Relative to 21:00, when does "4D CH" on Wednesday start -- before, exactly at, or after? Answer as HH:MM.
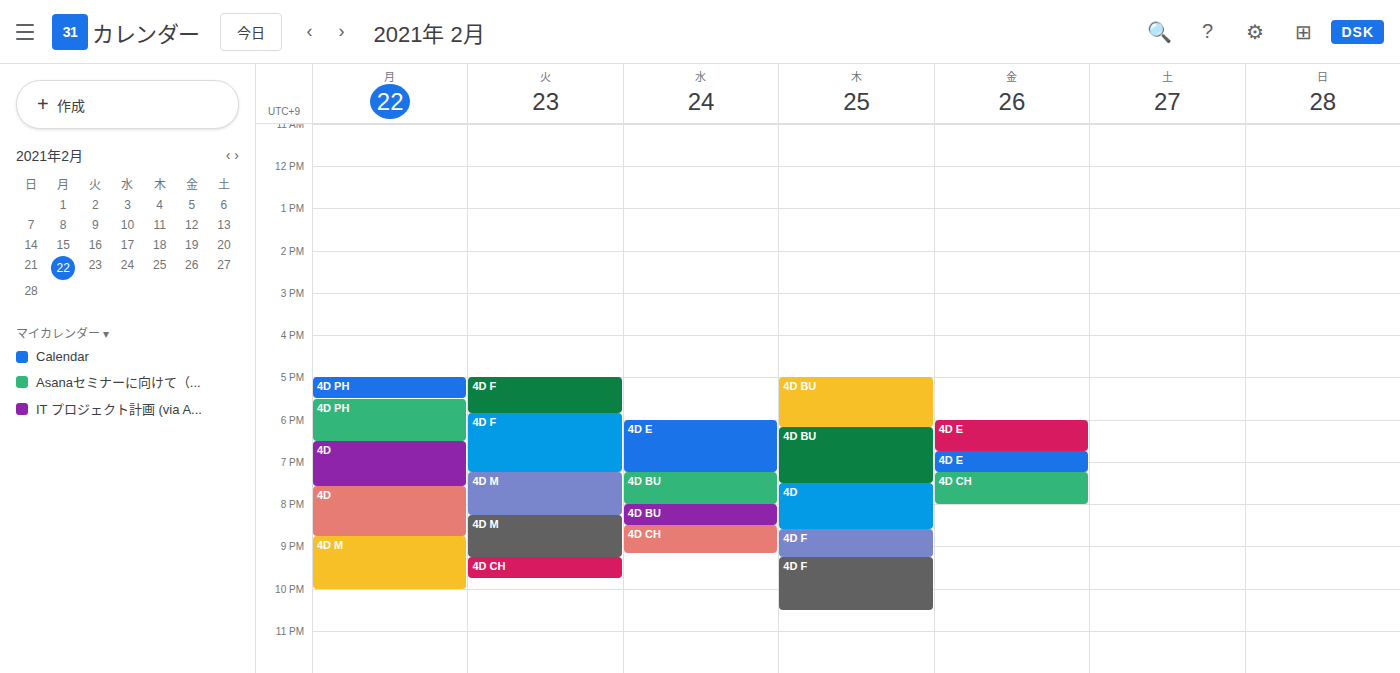
20:30 -- before 21:00, 30 minutes above the 21:00 line.